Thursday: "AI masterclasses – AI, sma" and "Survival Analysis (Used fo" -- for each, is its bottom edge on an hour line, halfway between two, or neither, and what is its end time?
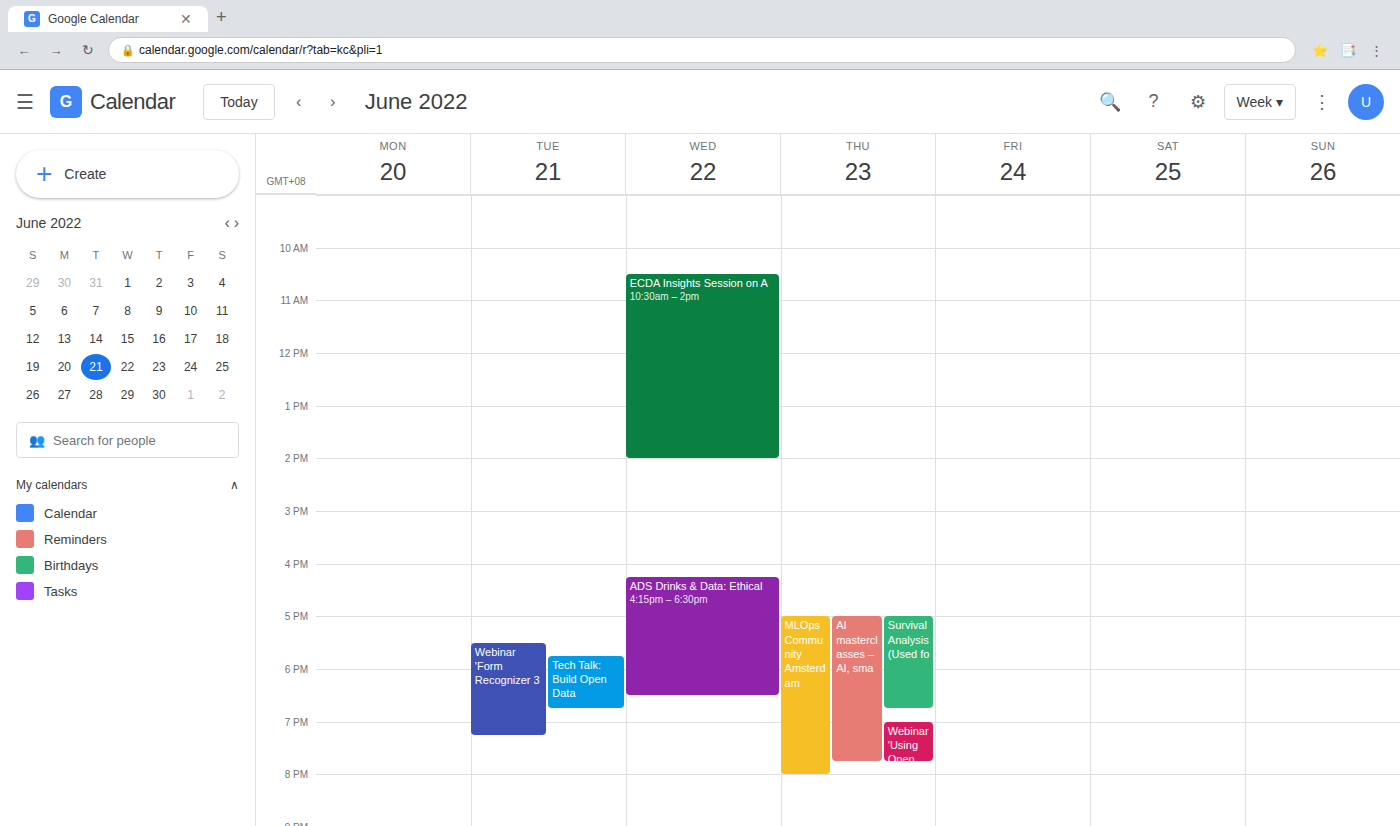
"AI masterclasses – AI, sma": 19:45, neither: three quarters of the way from the 19:00 line to the 20:00 line. "Survival Analysis (Used fo": 18:45, neither: three quarters of the way from the 18:00 line to the 19:00 line.